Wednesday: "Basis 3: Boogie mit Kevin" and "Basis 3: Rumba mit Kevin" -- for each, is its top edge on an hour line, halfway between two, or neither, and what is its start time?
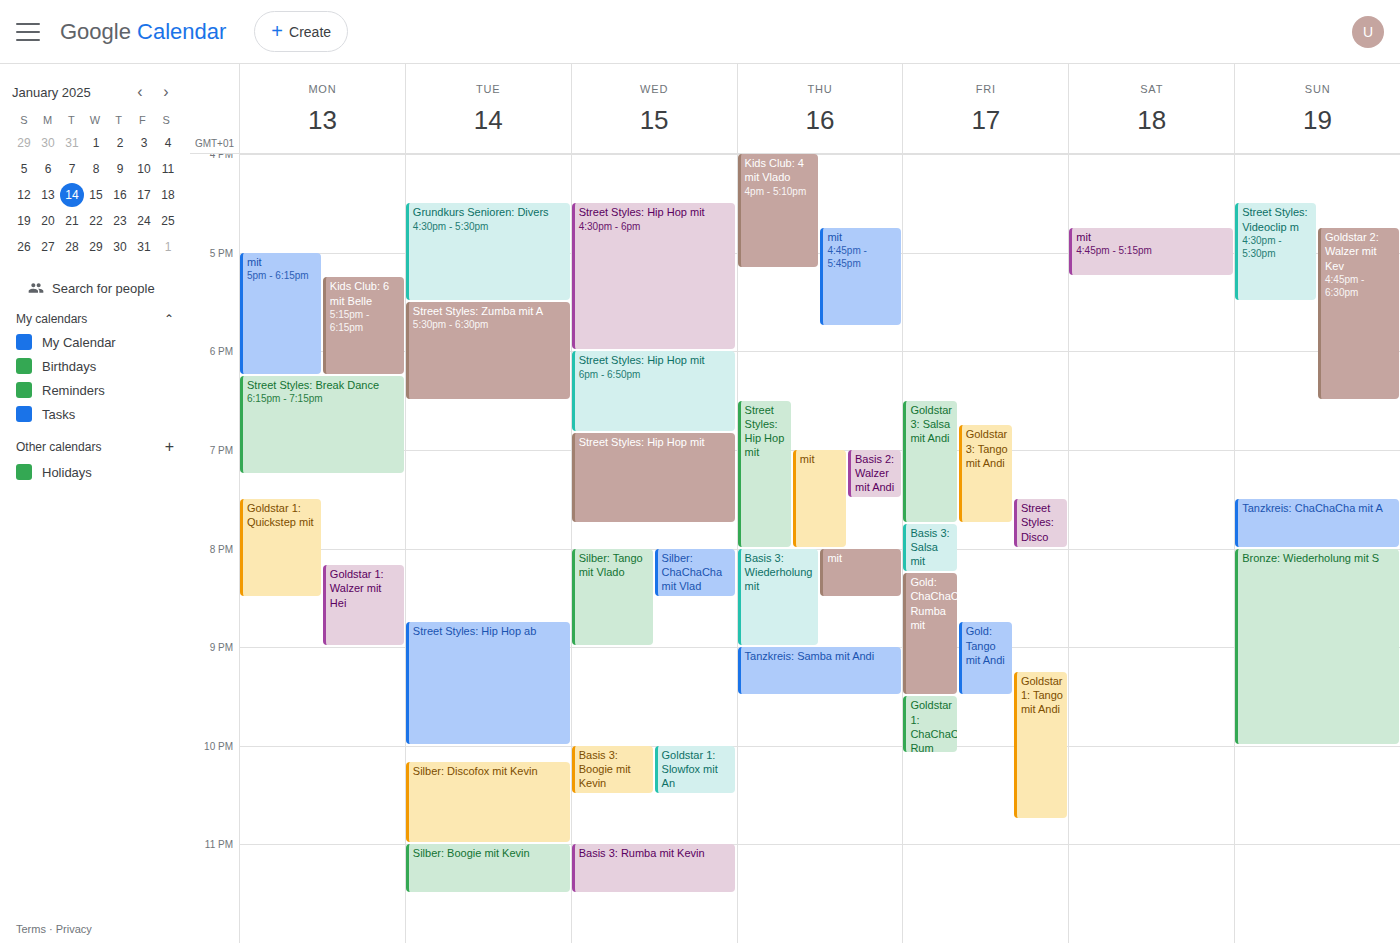
"Basis 3: Boogie mit Kevin": 10:00 PM, exactly on the 10 PM line. "Basis 3: Rumba mit Kevin": 11:00 PM, exactly on the 11 PM line.